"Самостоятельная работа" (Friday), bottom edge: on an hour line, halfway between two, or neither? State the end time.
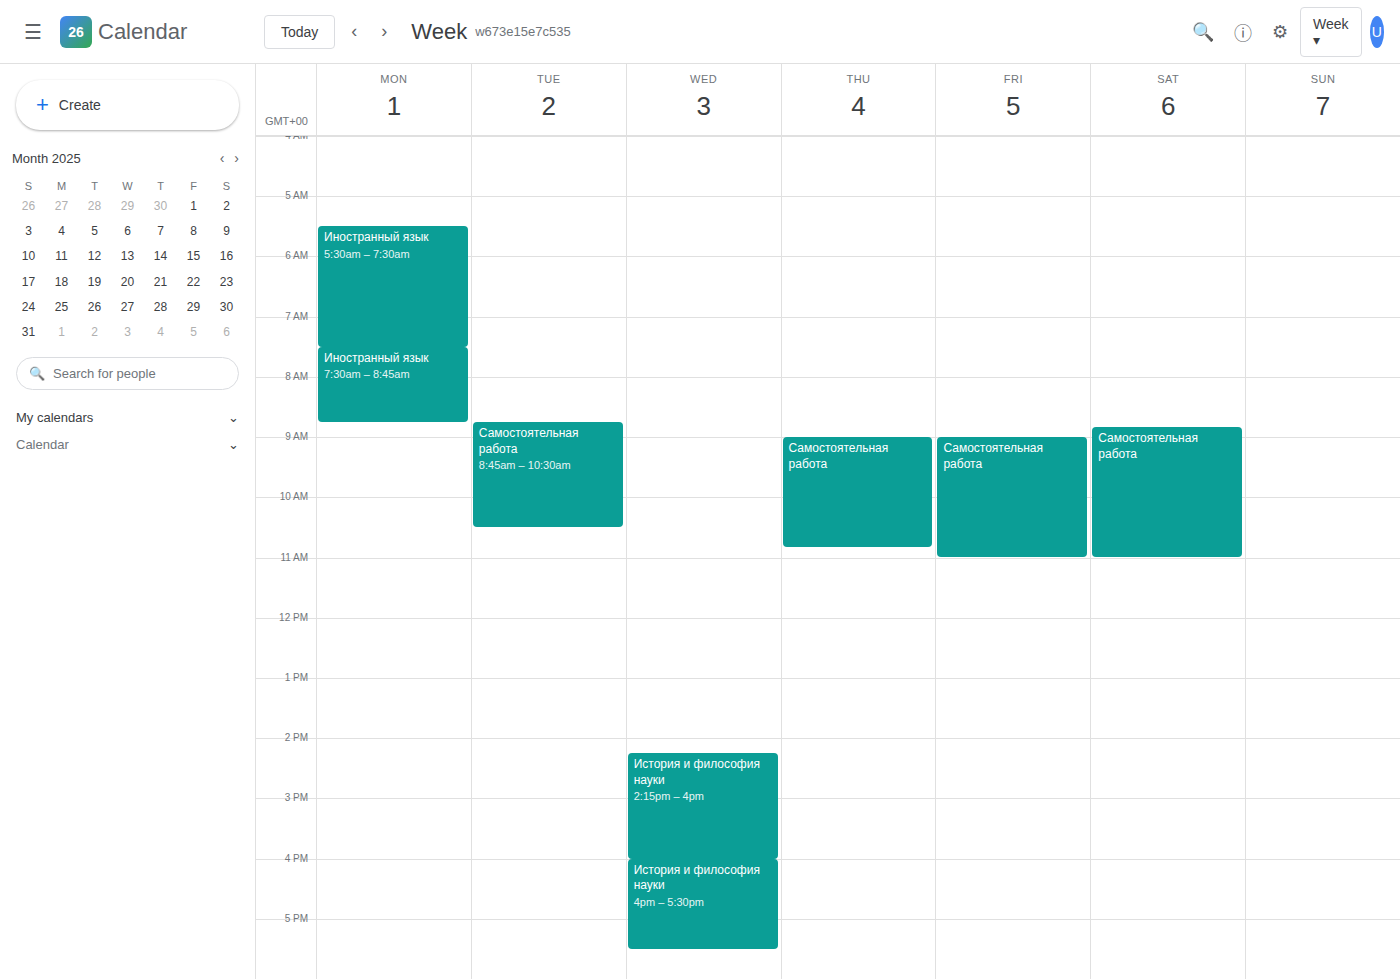
11:00 -- exactly on the 11:00 line.